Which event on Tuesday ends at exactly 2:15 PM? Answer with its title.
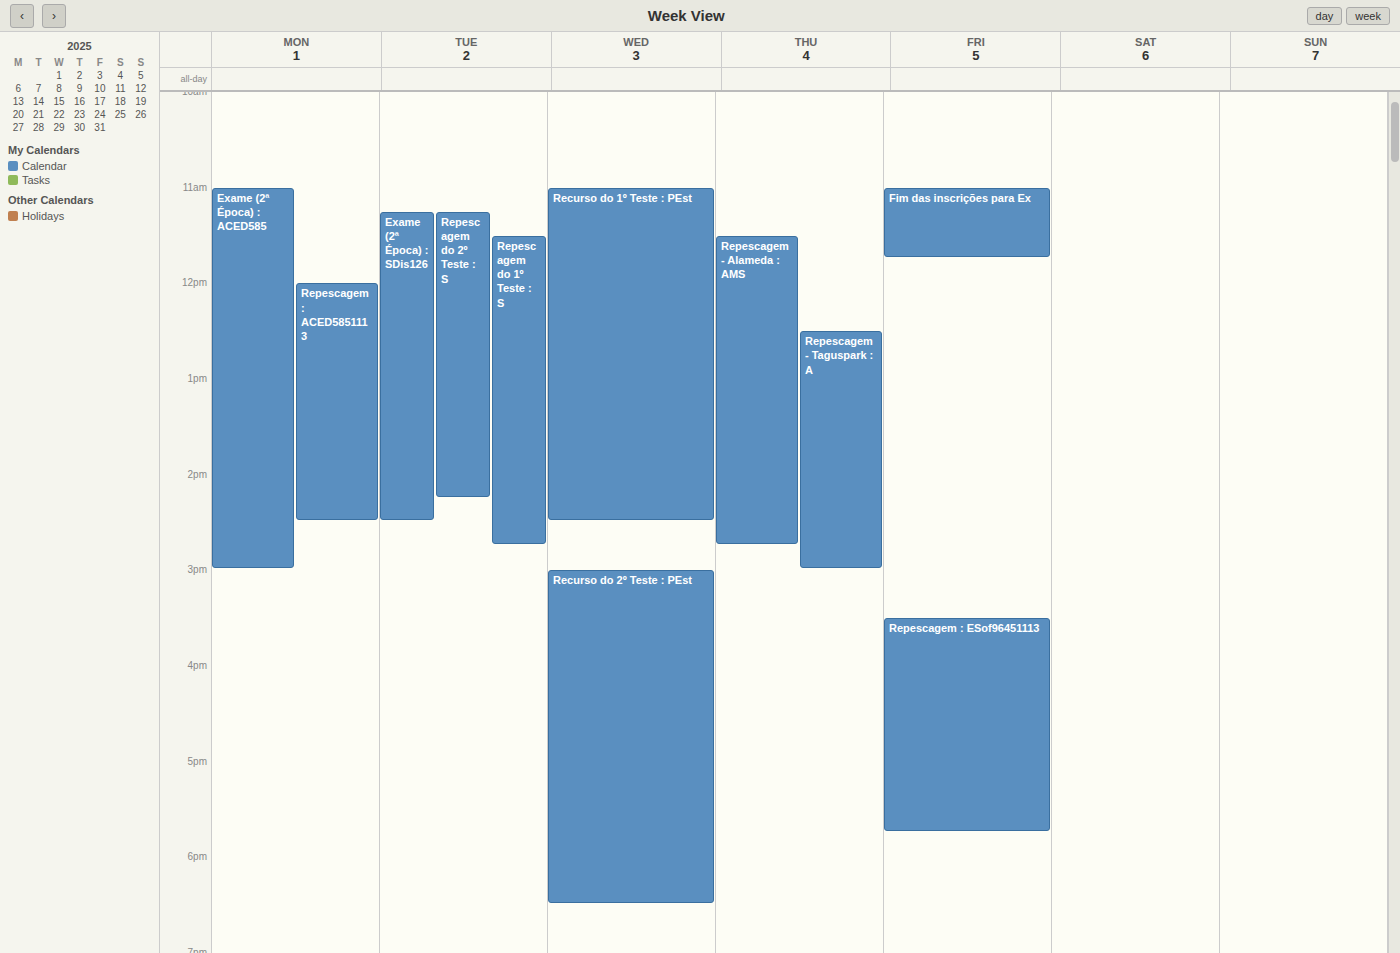
"Repescagem do 2º Teste : S"